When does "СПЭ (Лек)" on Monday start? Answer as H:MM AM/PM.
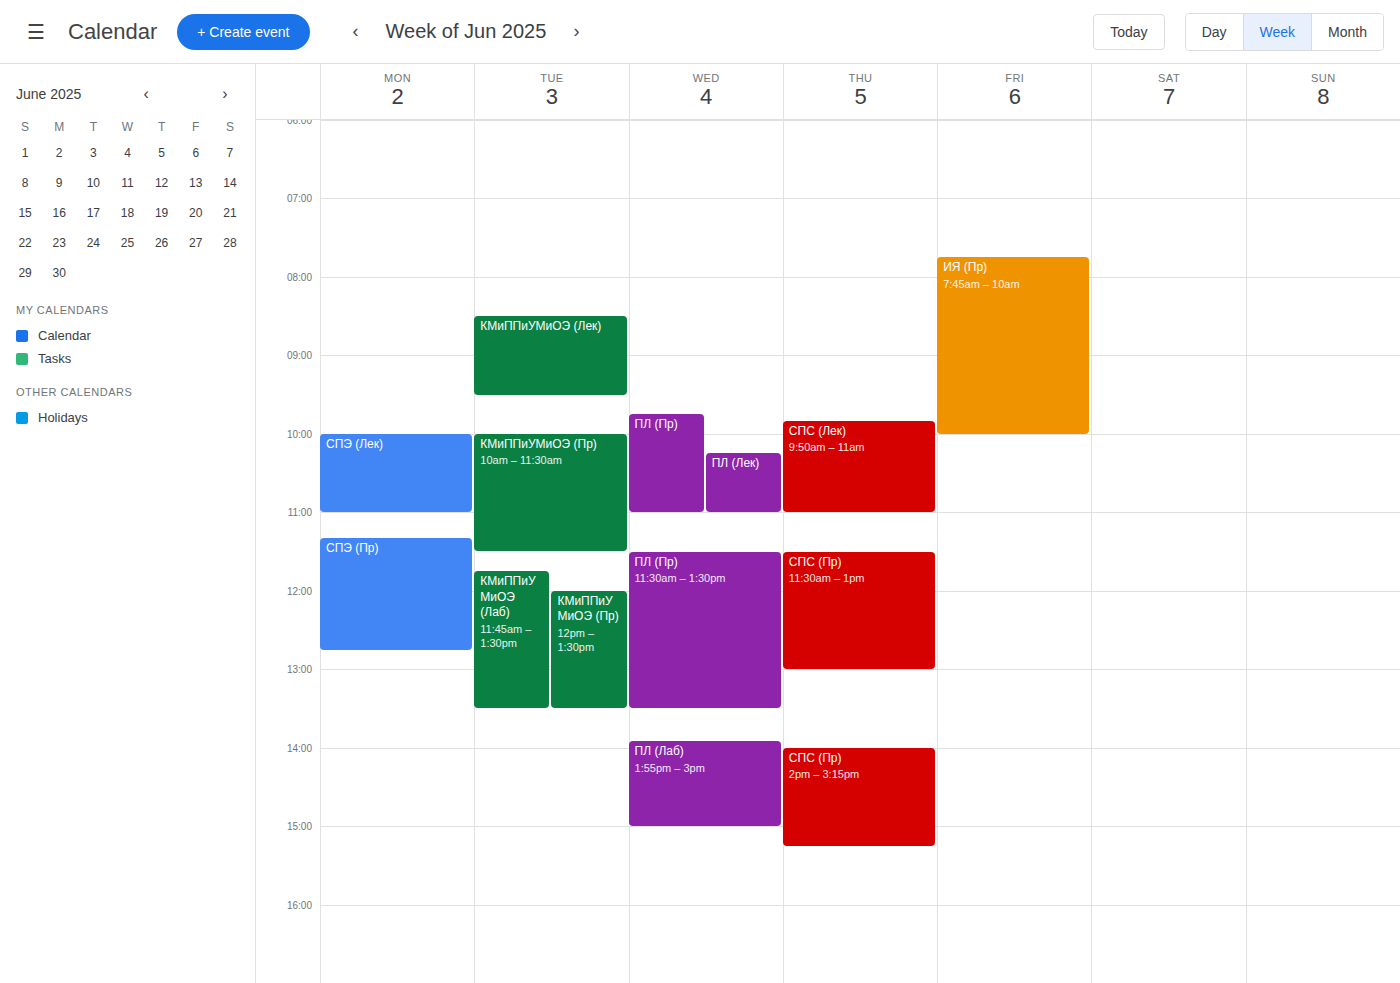
10:00 AM